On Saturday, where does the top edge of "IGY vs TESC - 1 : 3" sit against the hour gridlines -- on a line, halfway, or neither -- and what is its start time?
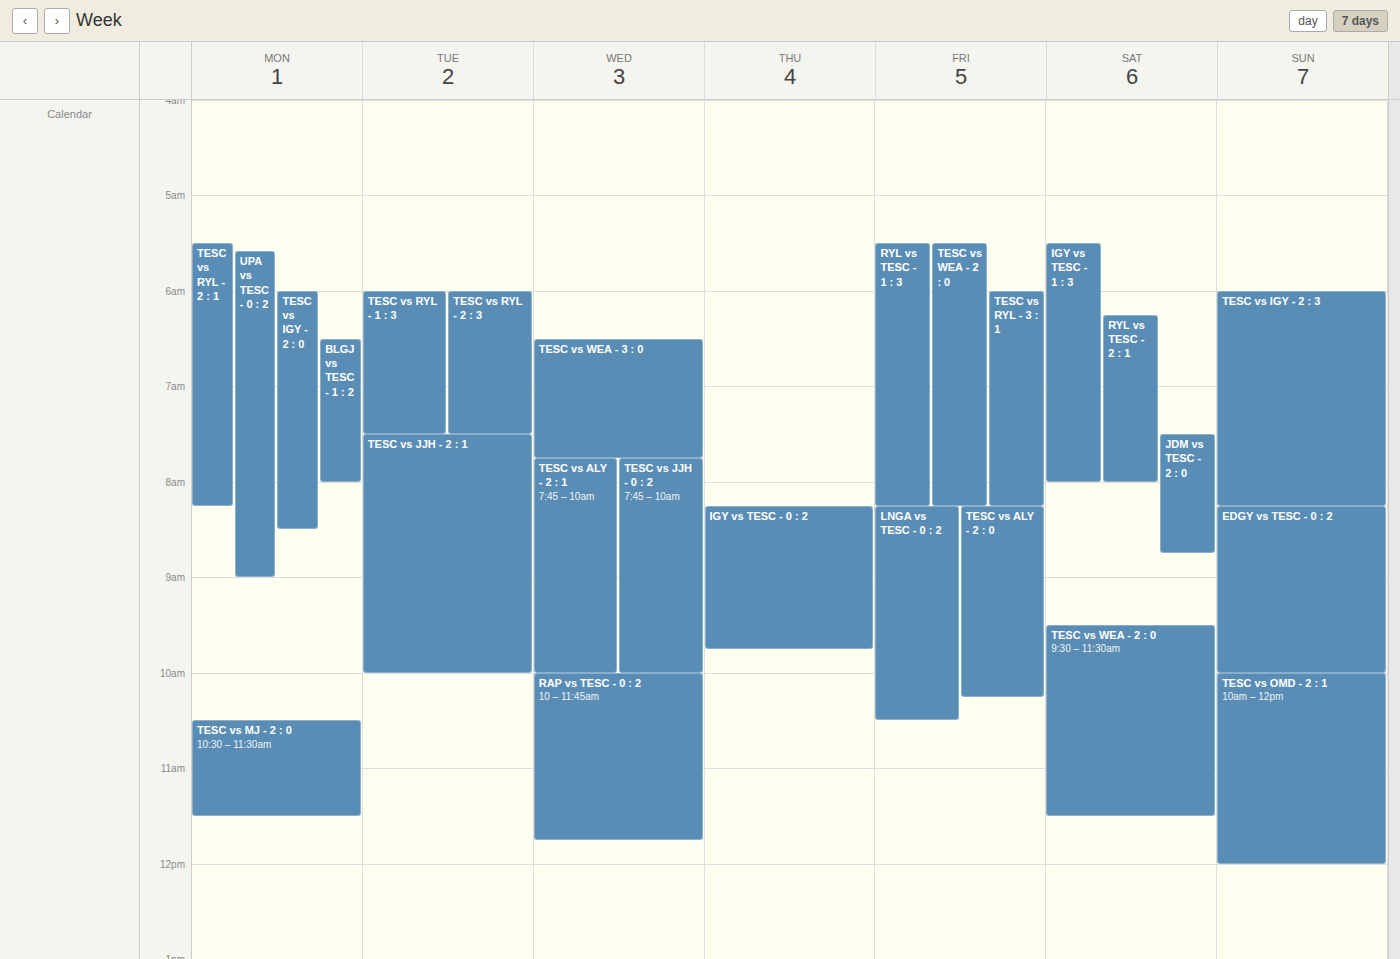
5:30 AM -- halfway between the 5 AM and 6 AM lines.